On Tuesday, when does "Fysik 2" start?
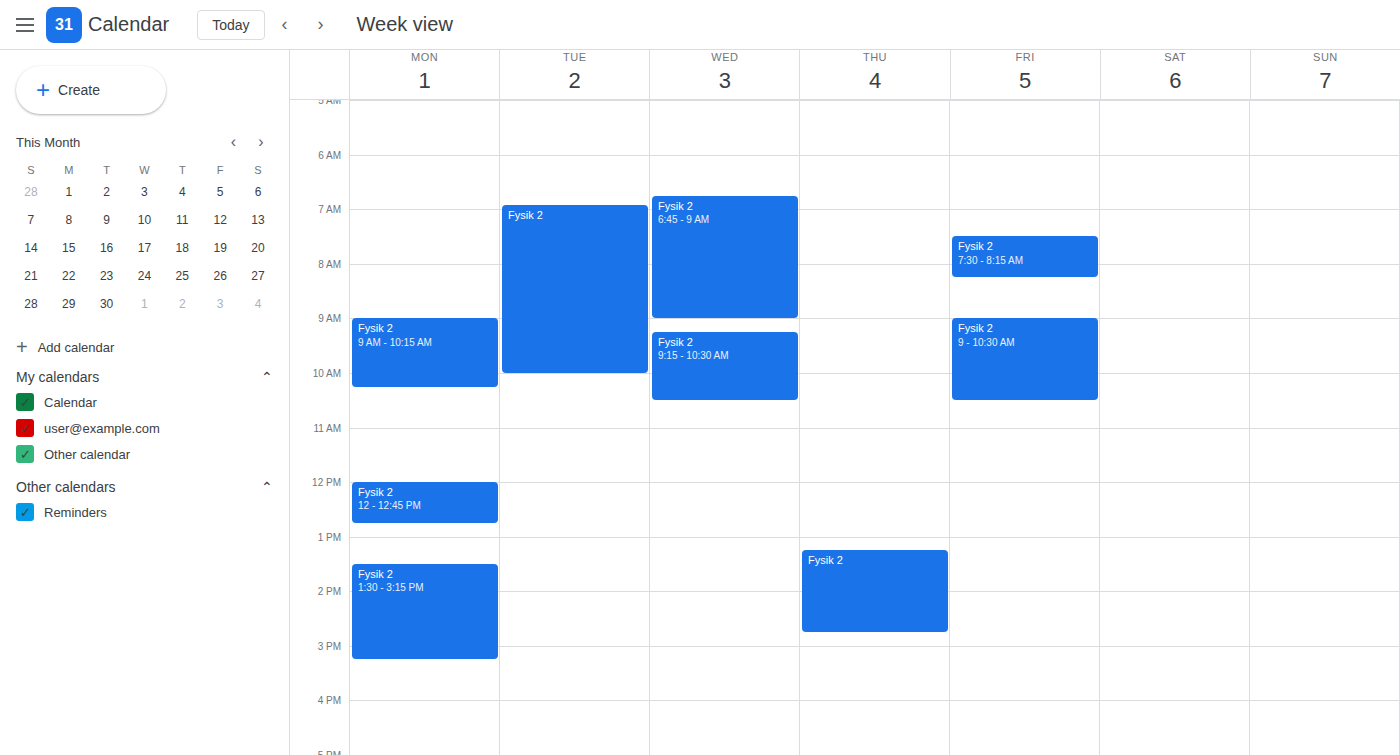
6:55 AM